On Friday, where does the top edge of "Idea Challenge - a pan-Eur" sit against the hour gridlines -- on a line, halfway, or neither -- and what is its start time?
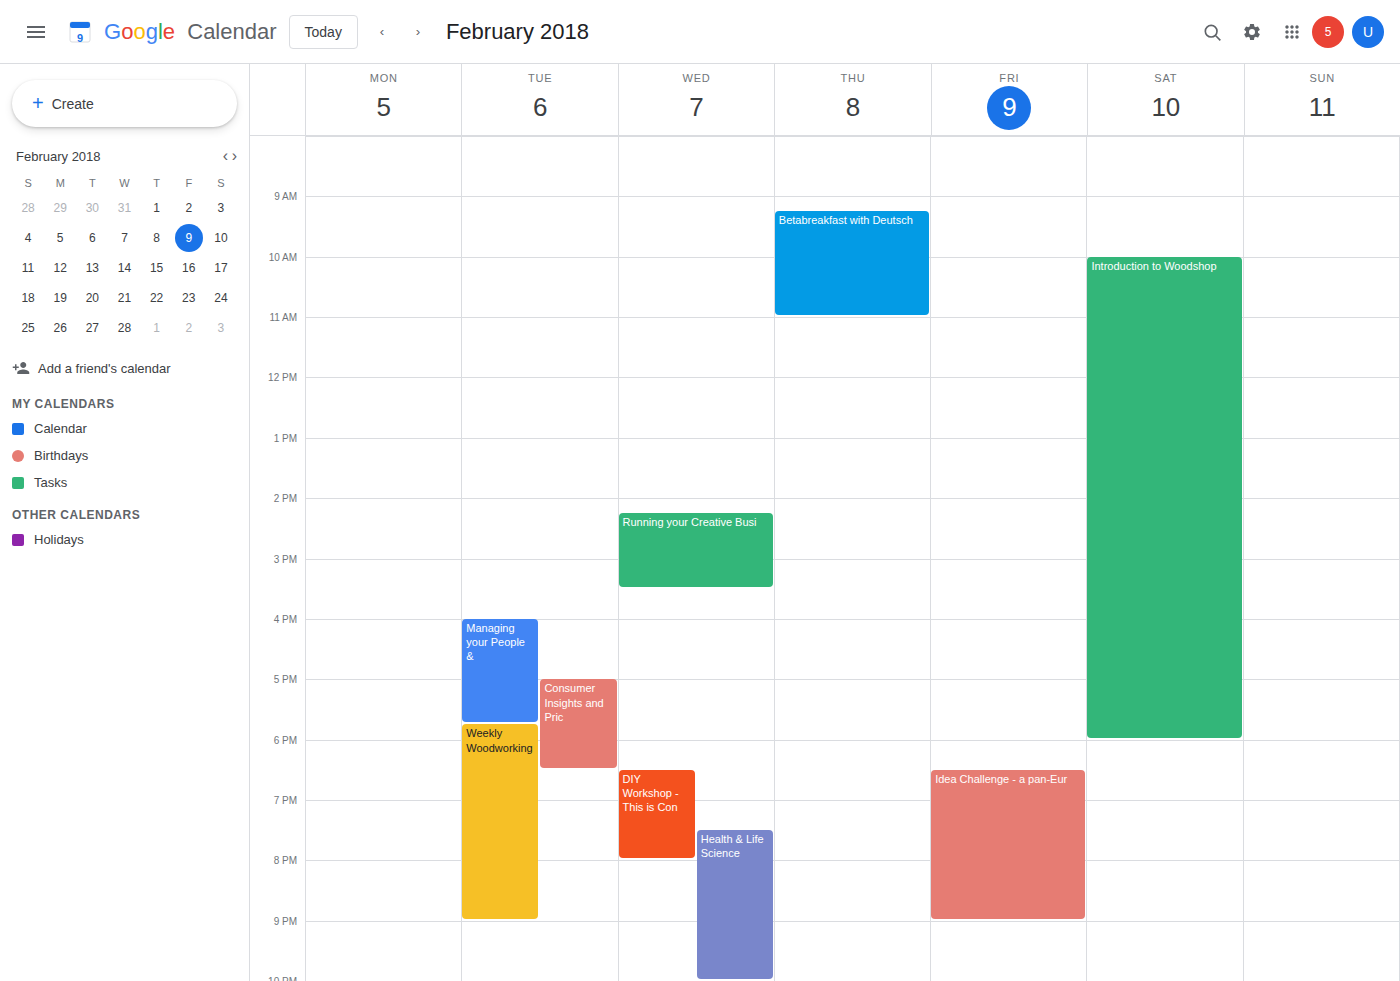
6:30 PM -- halfway between the 6 PM and 7 PM lines.